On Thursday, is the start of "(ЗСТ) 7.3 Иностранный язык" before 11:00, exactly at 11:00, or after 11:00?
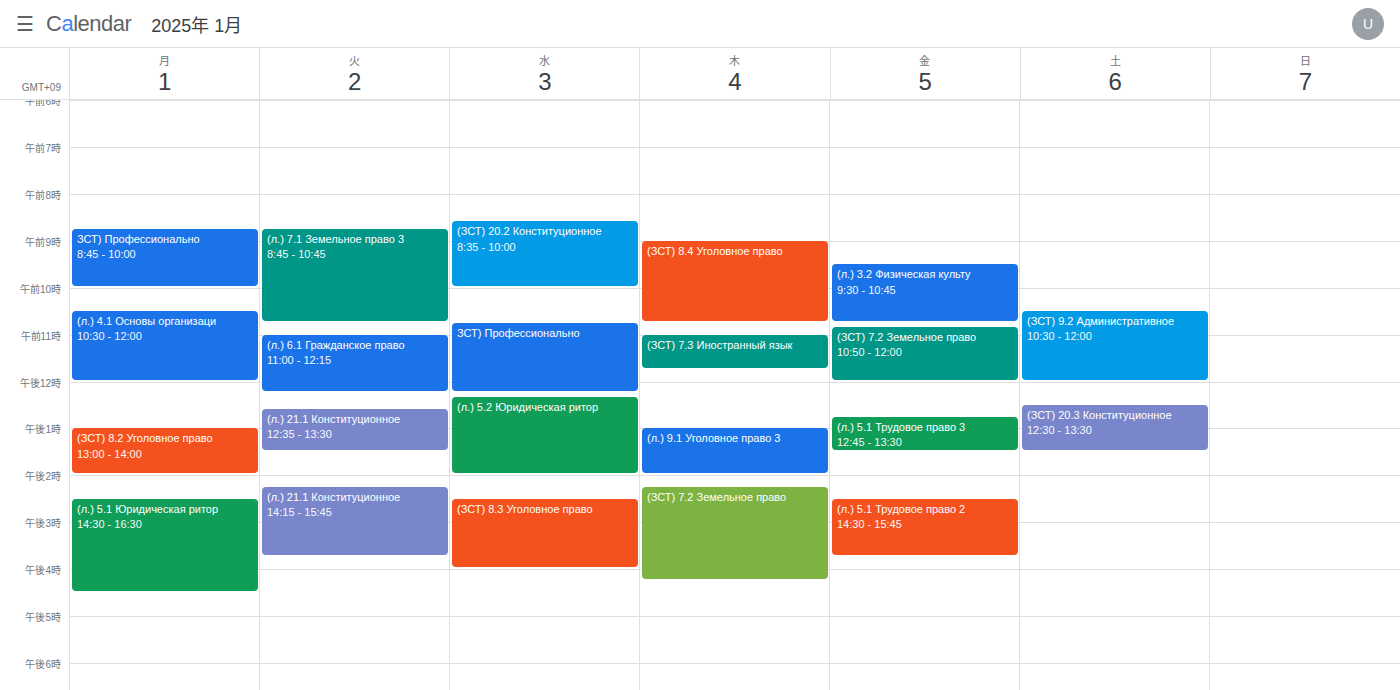
11:00 -- exactly at 11:00, on the 11:00 line.